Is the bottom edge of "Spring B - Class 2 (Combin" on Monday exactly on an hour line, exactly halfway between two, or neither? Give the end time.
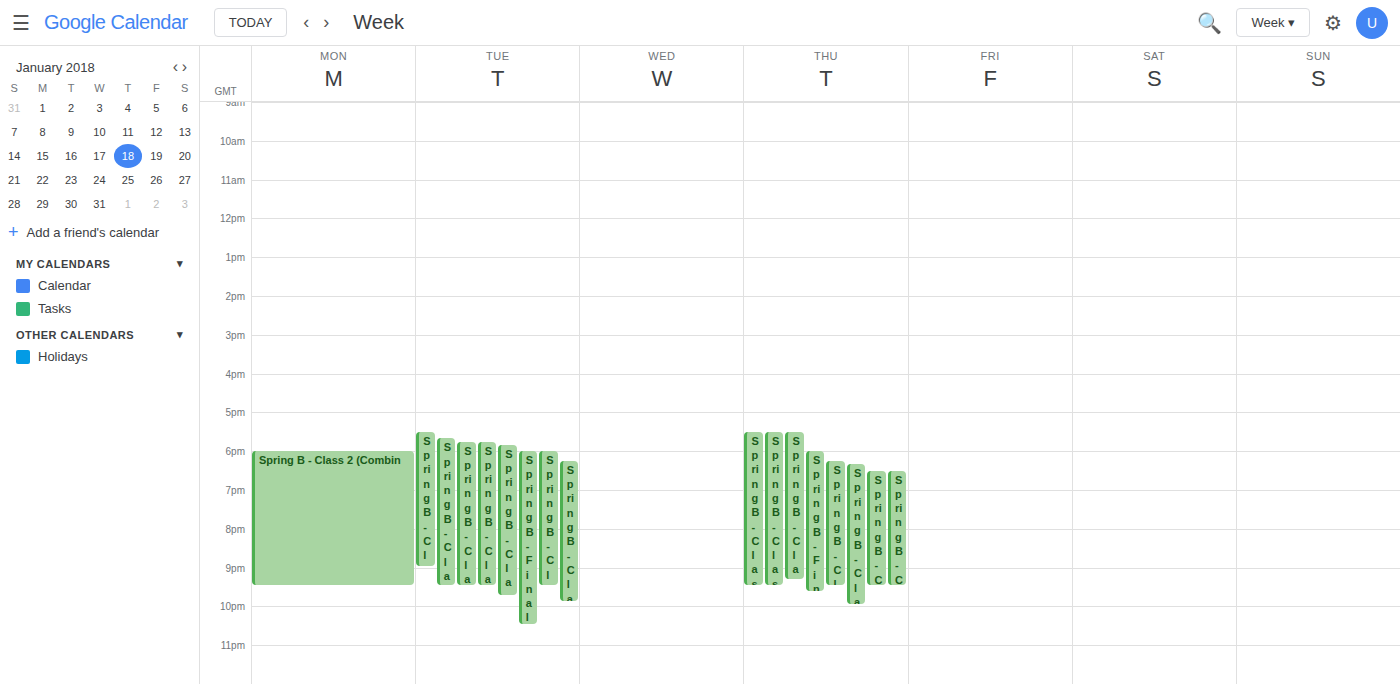
9:30 PM -- halfway between the 9 PM and 10 PM lines.